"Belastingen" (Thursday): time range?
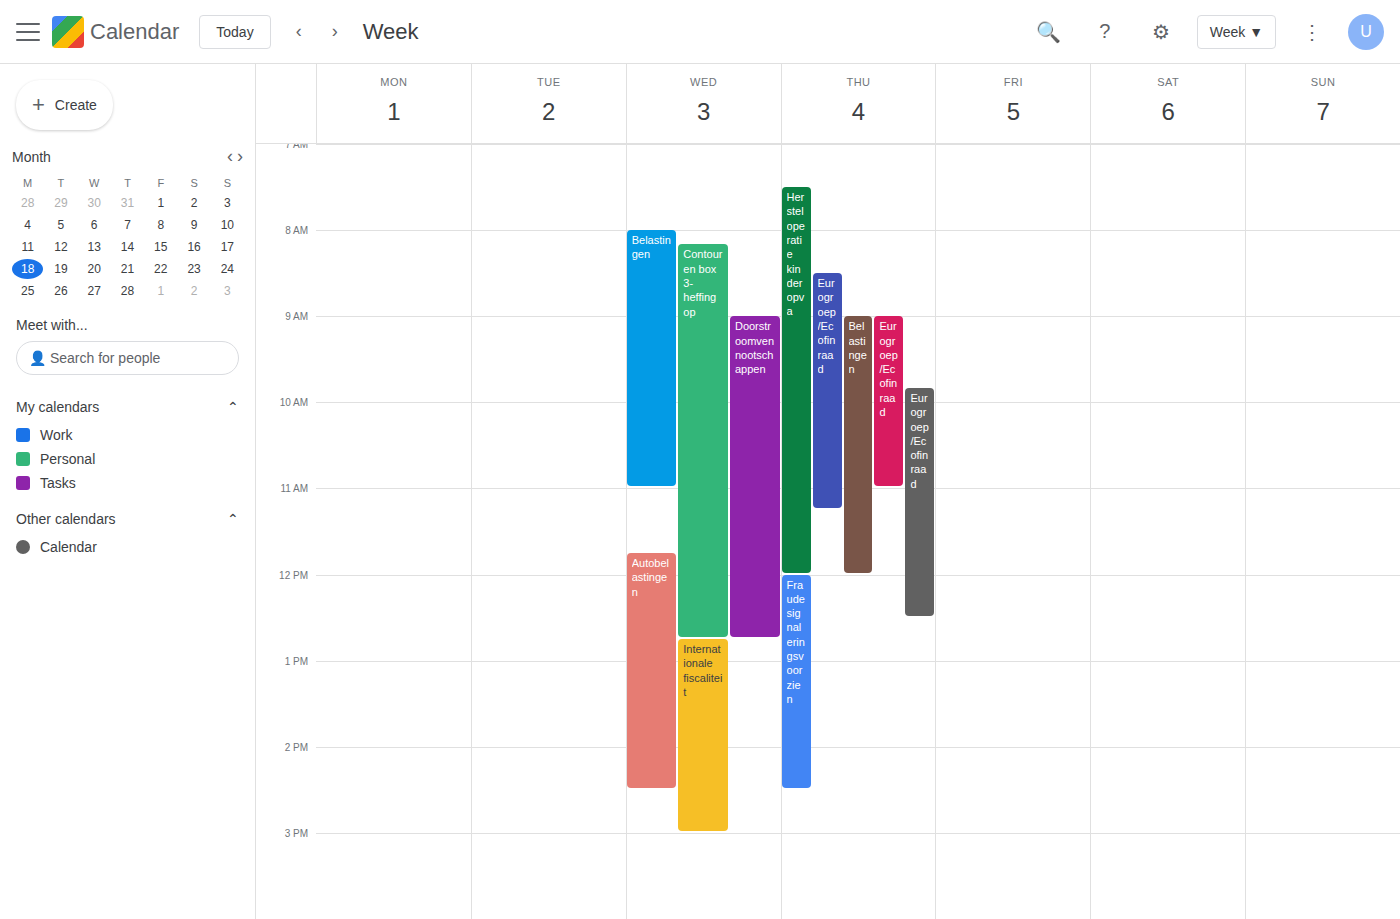
9:00 AM to 12:00 PM